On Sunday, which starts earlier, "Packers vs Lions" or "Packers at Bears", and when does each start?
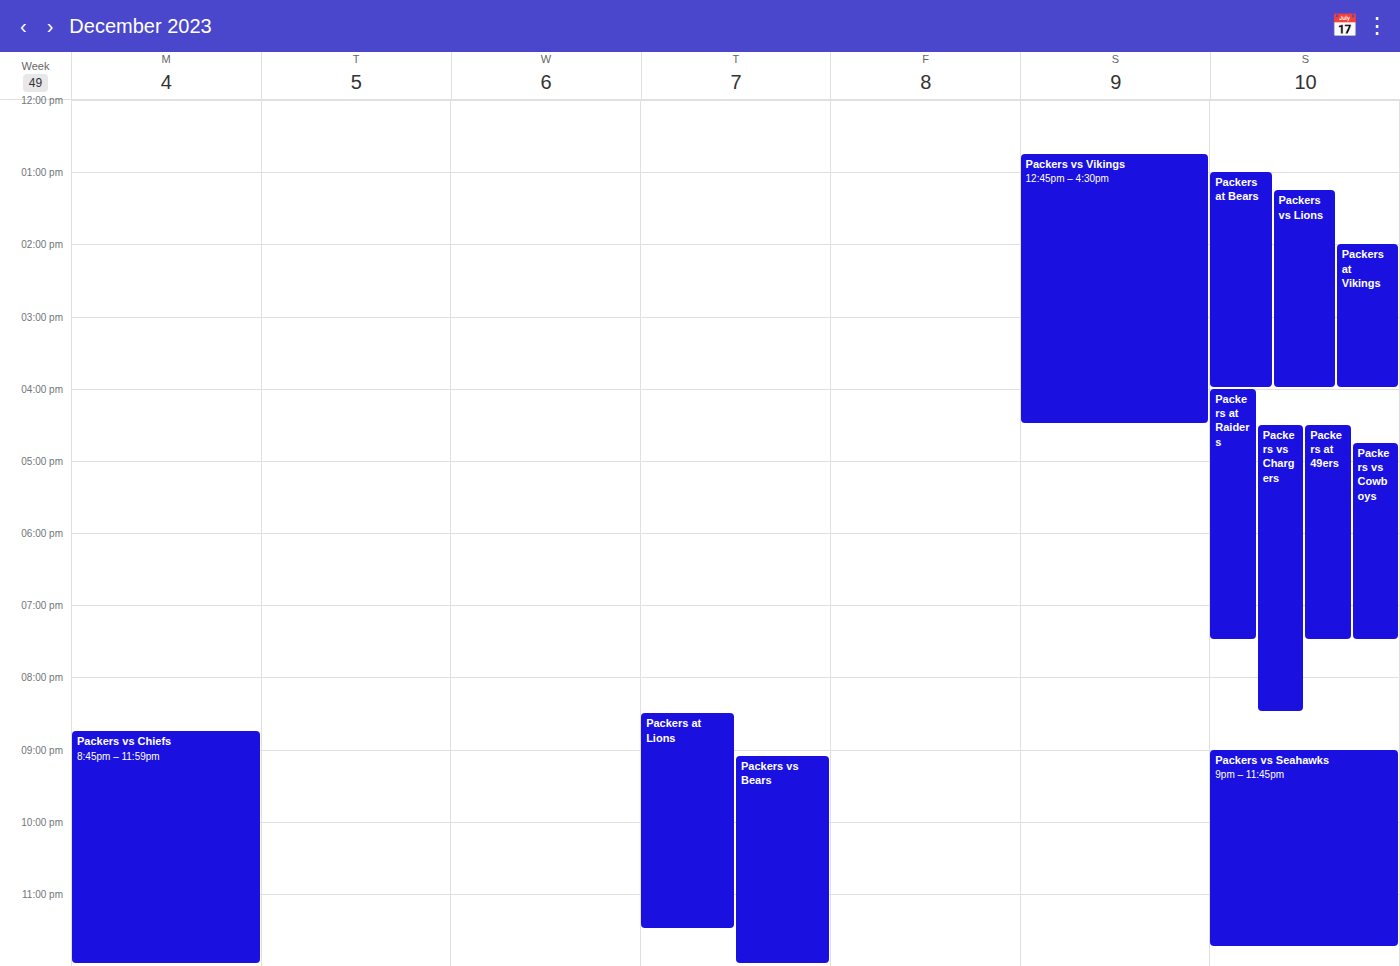
"Packers at Bears" 13:00; "Packers vs Lions" 13:15.